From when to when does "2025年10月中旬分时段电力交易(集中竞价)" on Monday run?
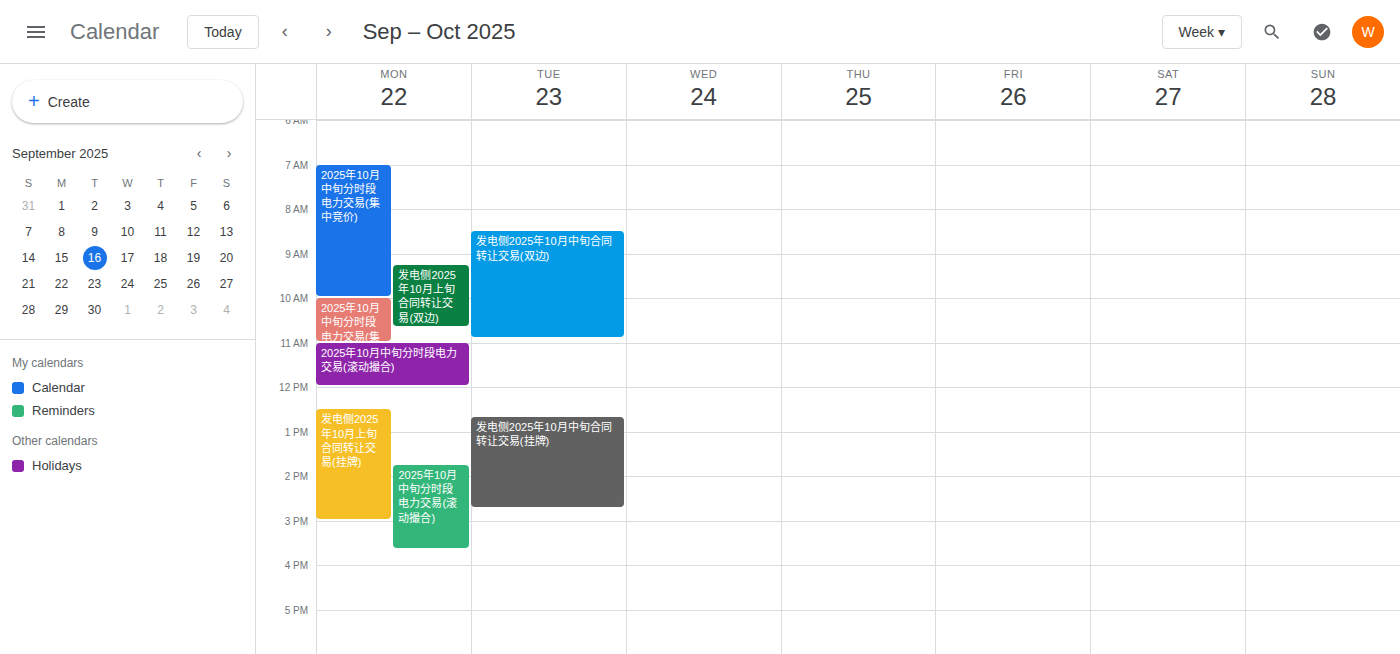
7:00 AM to 10:00 AM